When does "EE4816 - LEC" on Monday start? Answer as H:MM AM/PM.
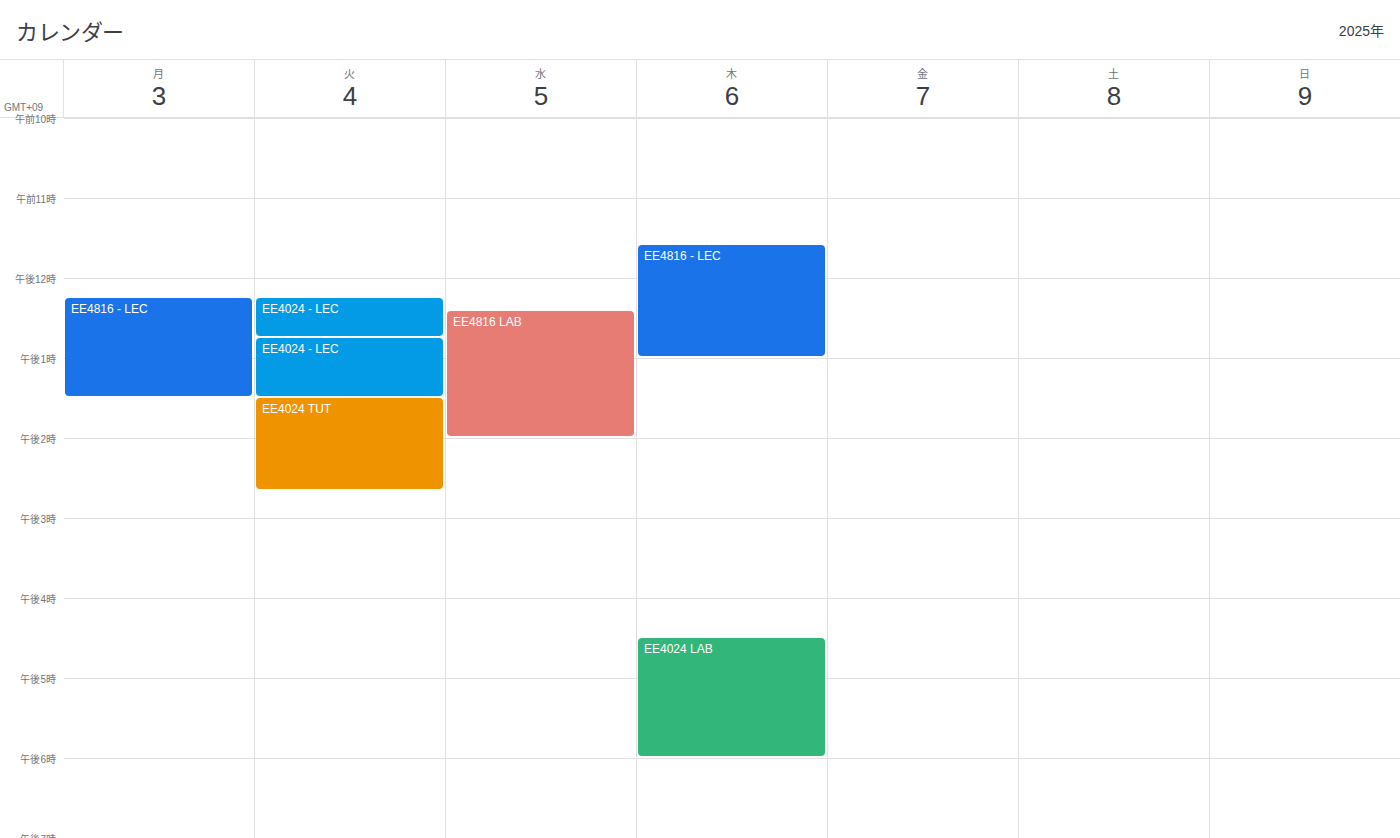
12:15 PM